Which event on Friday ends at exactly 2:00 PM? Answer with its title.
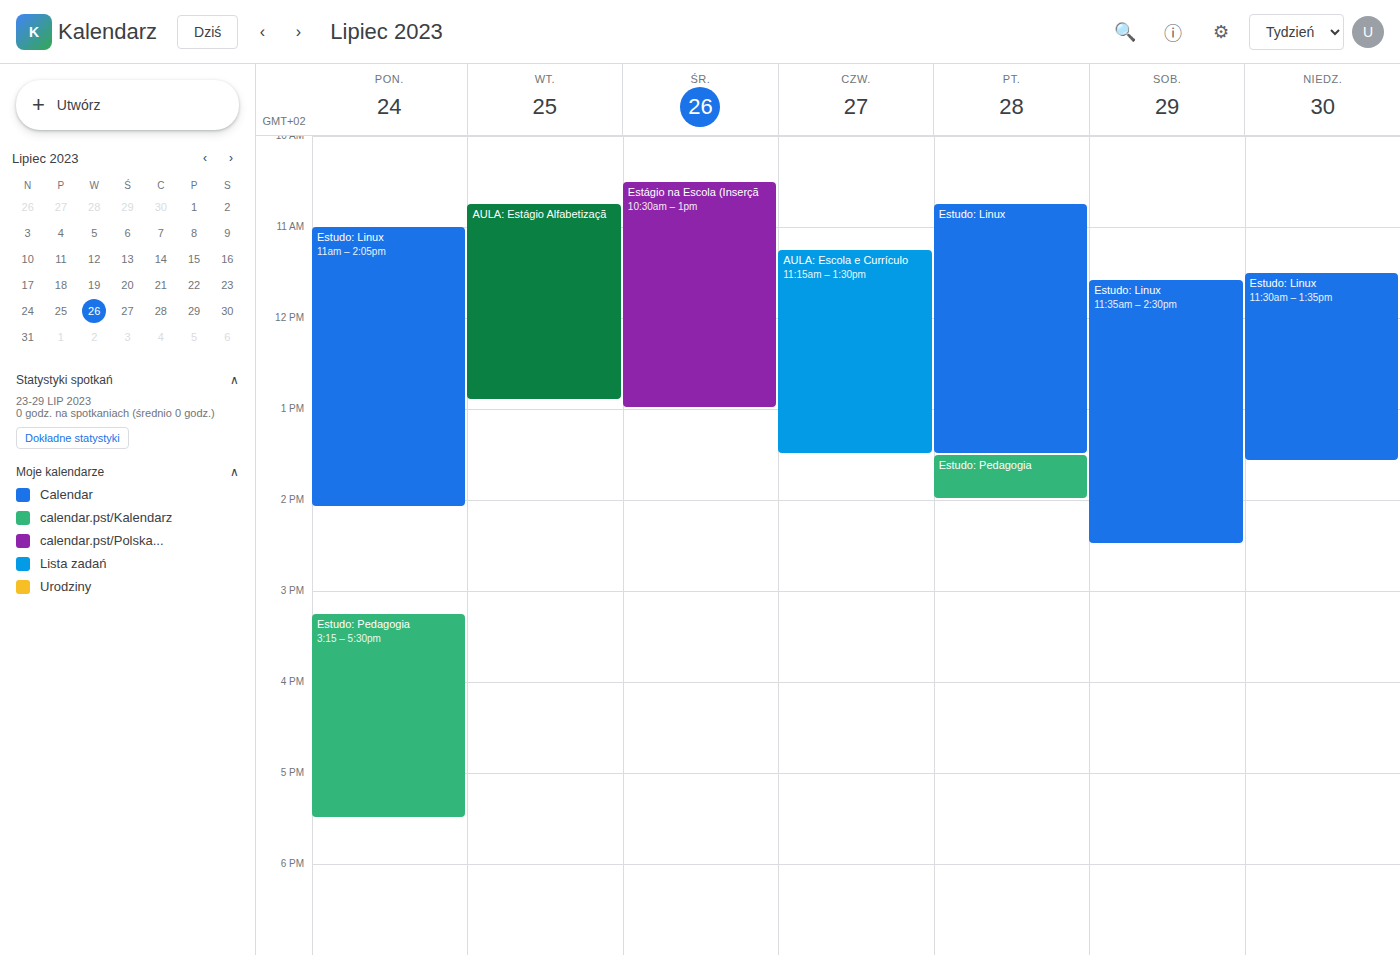
"Estudo: Pedagogia"